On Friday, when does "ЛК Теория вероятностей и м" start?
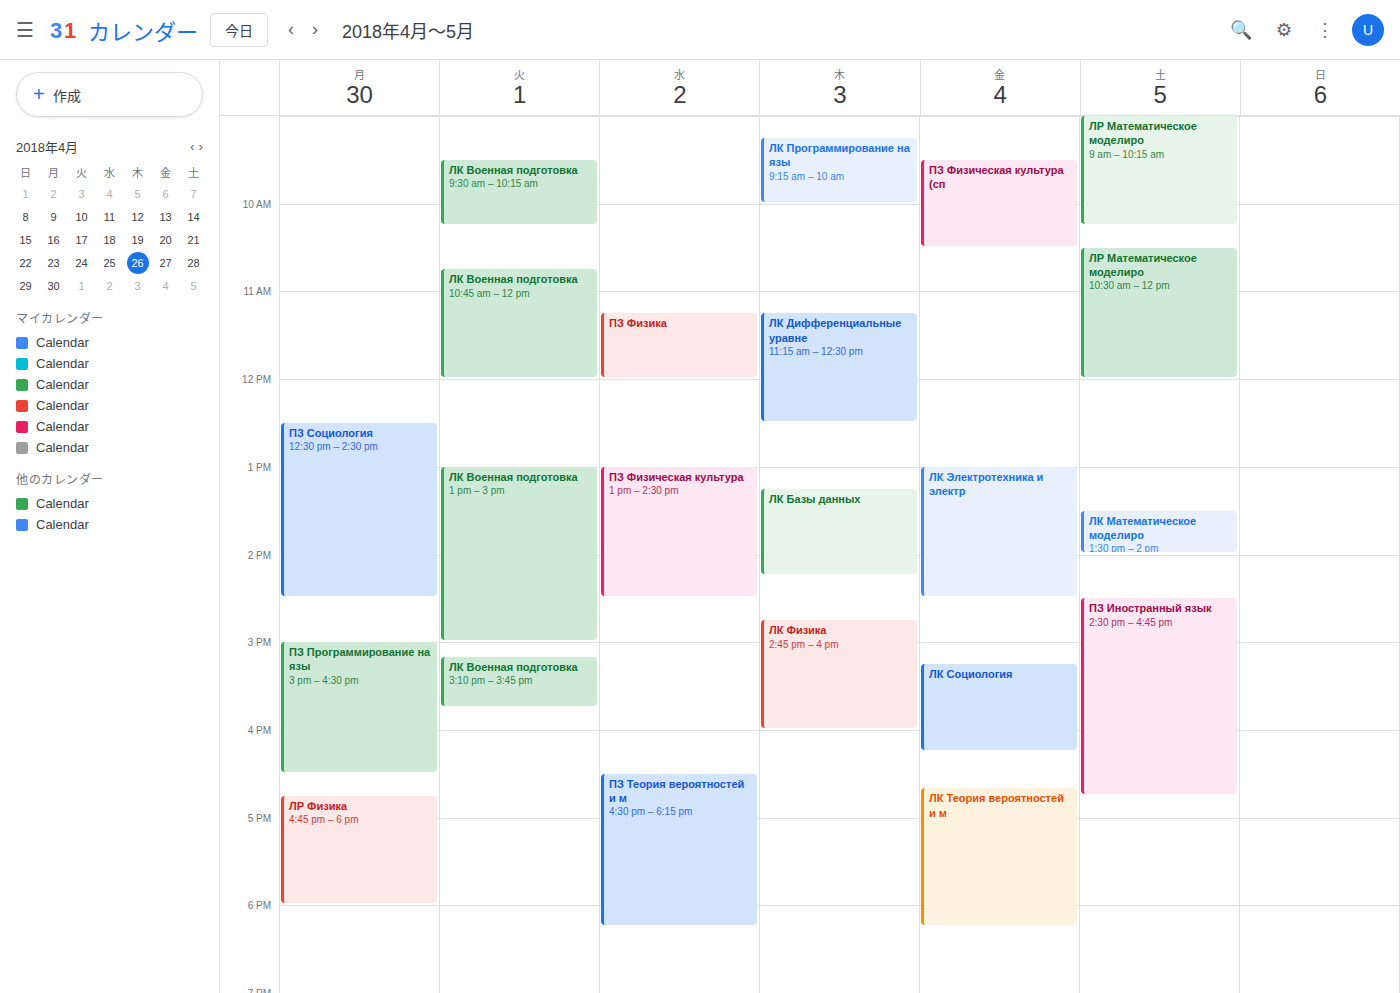
4:40 PM